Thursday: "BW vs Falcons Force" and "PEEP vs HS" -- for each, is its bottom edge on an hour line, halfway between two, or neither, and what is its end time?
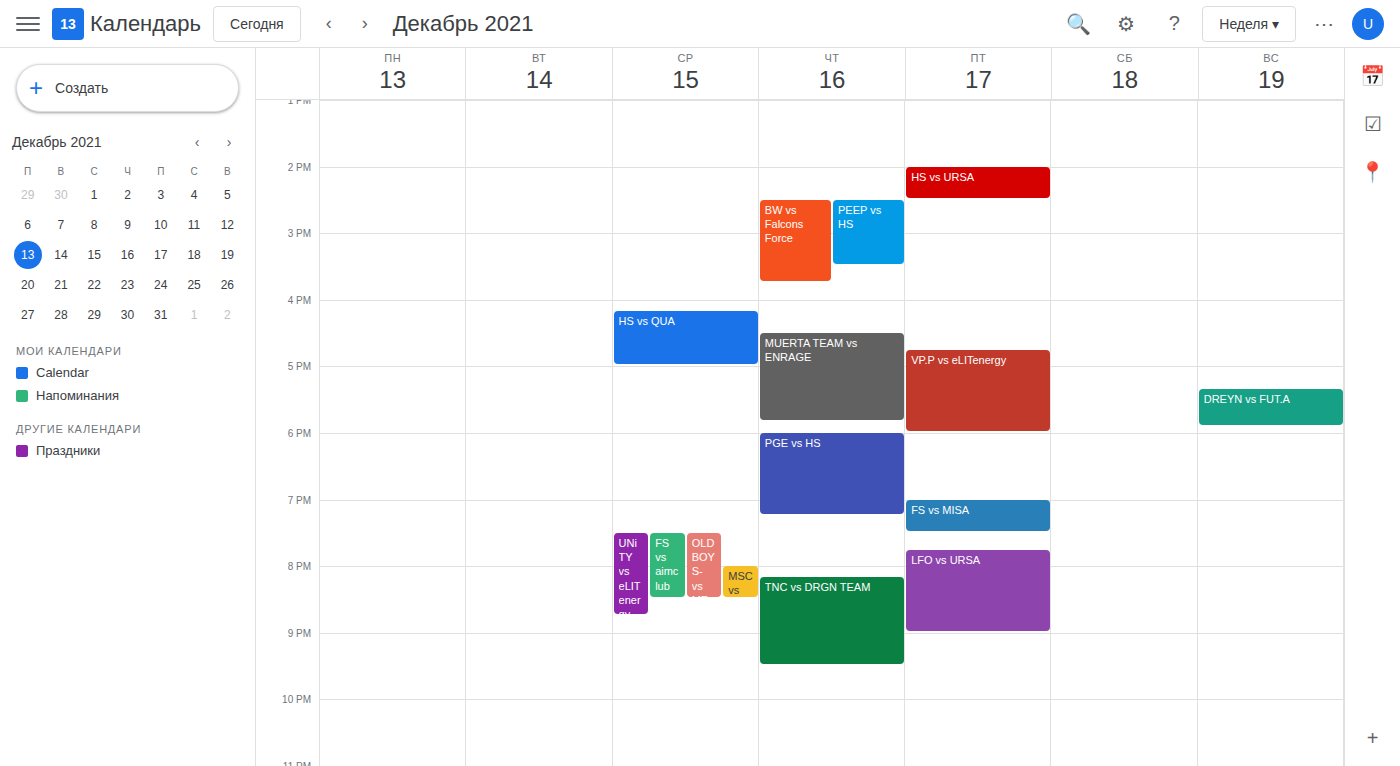
"BW vs Falcons Force": 15:45, neither: three quarters of the way from the 15:00 line to the 16:00 line. "PEEP vs HS": 15:30, halfway between the 15:00 and 16:00 lines.